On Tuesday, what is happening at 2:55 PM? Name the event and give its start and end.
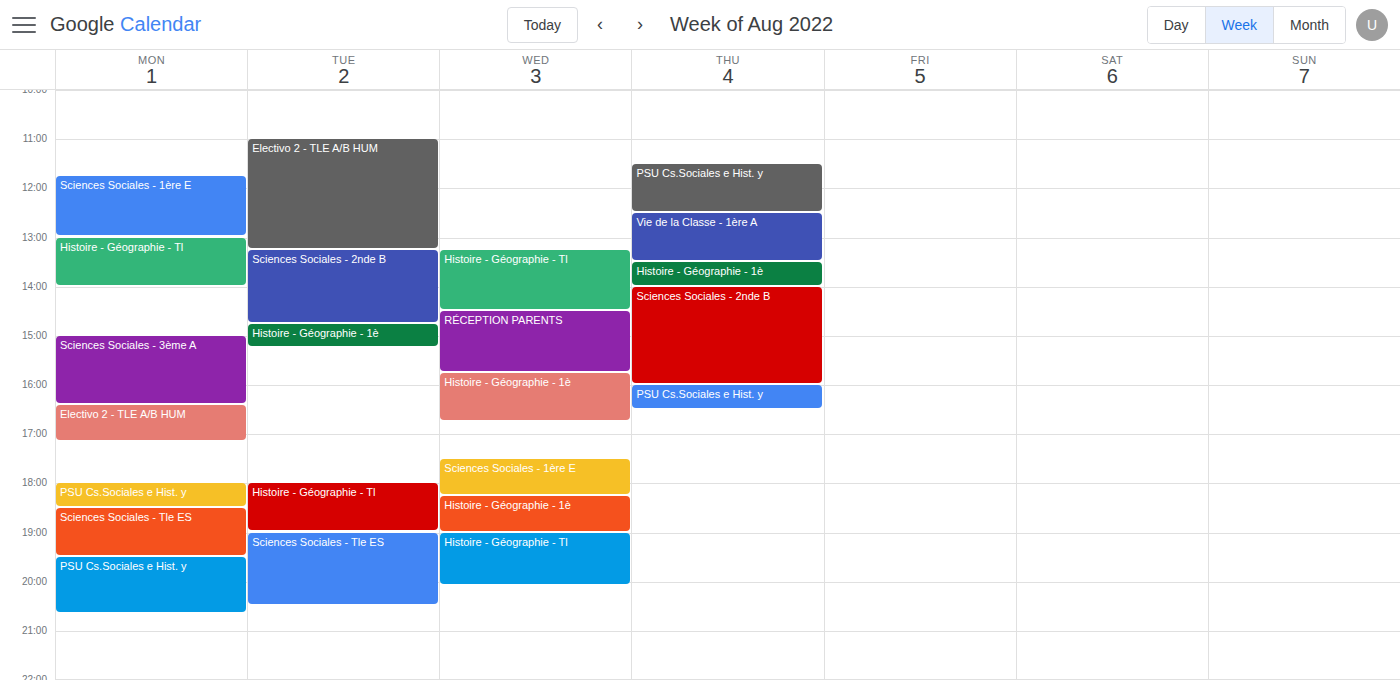
"Histoire - Géographie - 1è", 2:45 PM to 3:15 PM